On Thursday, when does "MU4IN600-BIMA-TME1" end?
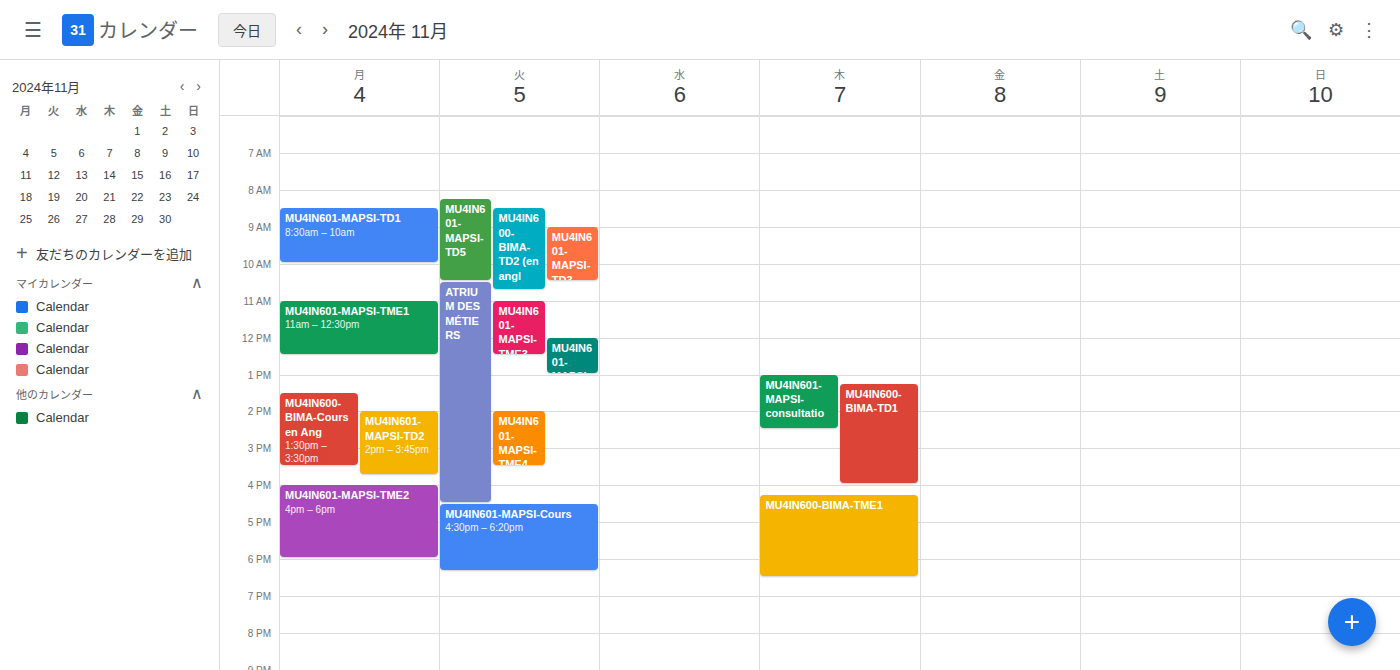
6:30 PM